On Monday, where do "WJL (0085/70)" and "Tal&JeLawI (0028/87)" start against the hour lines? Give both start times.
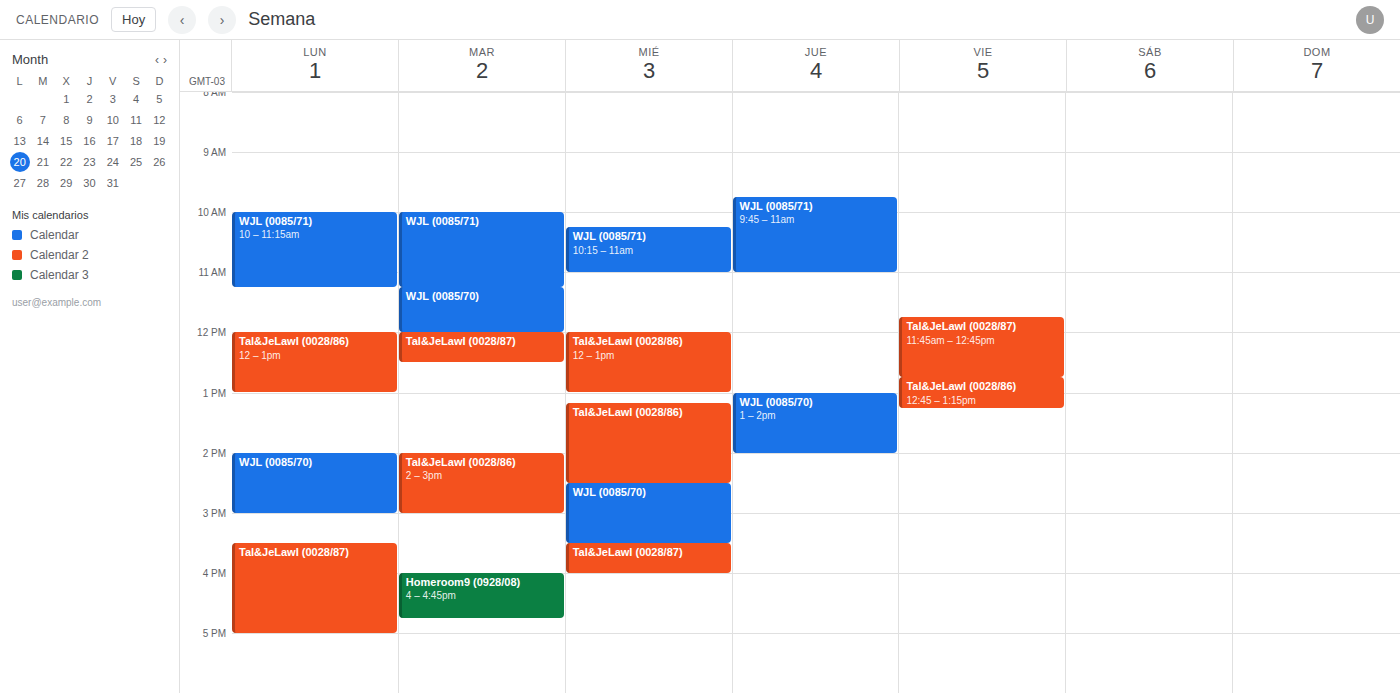
"WJL (0085/70)": 2:00 PM, exactly on the 2 PM line. "Tal&JeLawI (0028/87)": 3:30 PM, halfway between the 3 PM and 4 PM lines.